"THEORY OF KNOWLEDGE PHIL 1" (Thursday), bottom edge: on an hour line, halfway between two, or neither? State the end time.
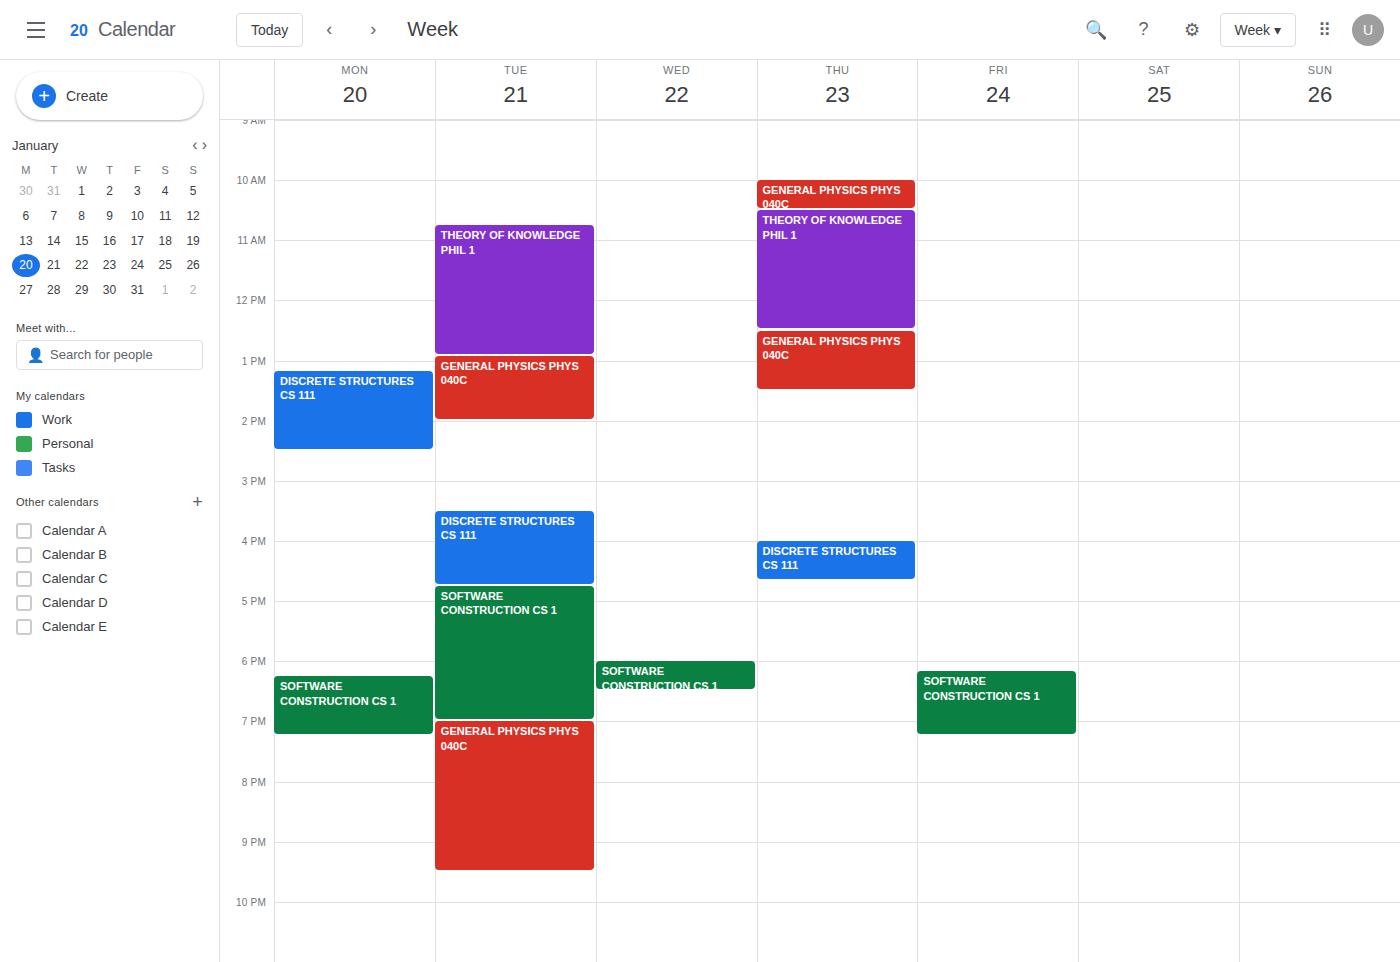
12:30 -- halfway between the 12:00 and 13:00 lines.